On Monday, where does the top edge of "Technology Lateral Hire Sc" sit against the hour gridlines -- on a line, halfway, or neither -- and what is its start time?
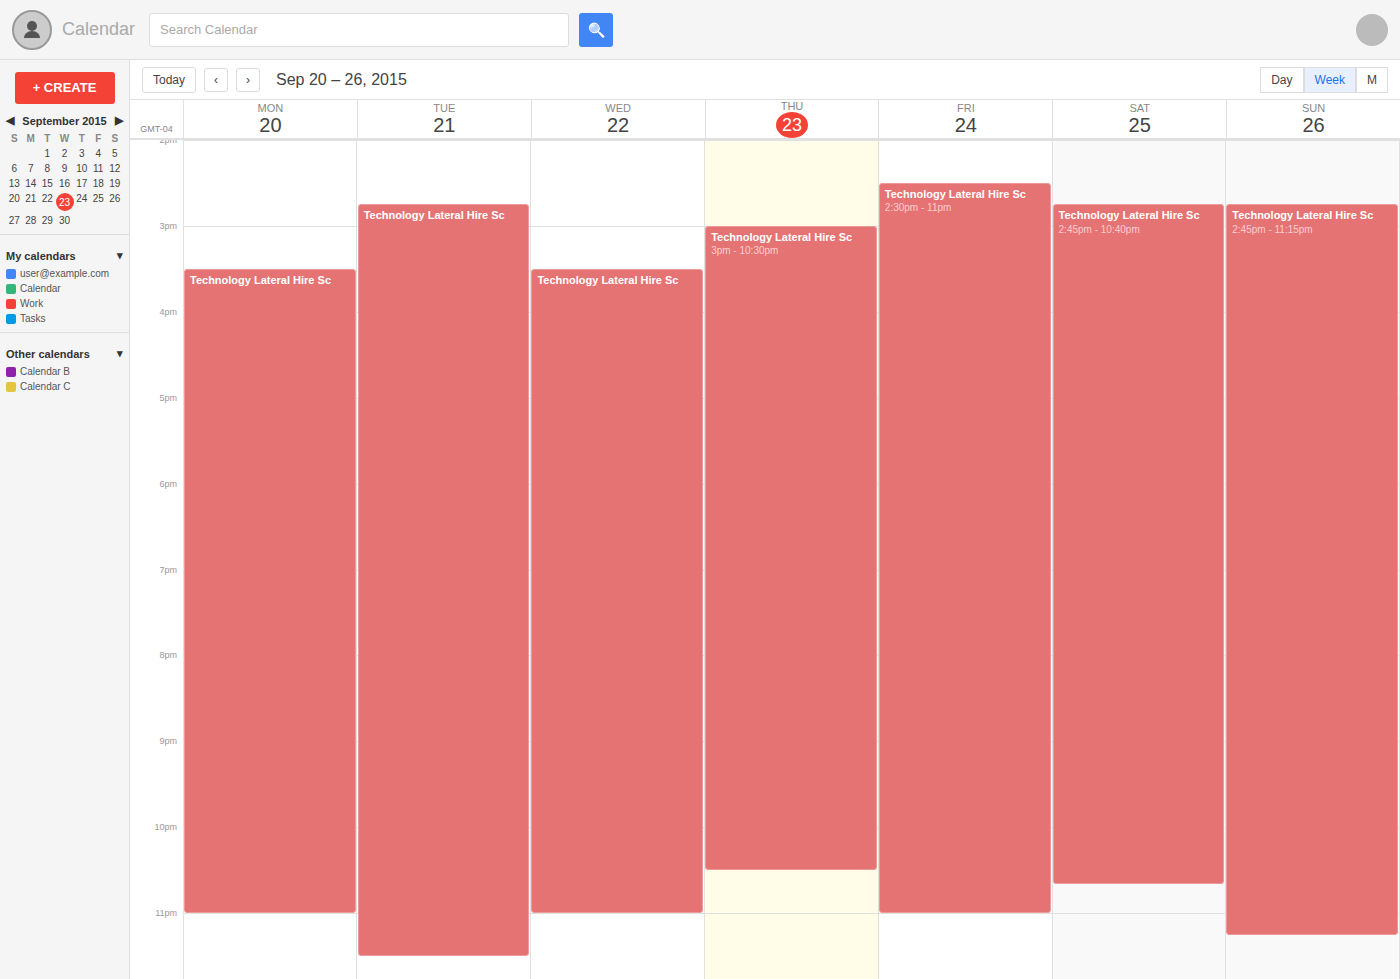
3:30 PM -- halfway between the 3 PM and 4 PM lines.